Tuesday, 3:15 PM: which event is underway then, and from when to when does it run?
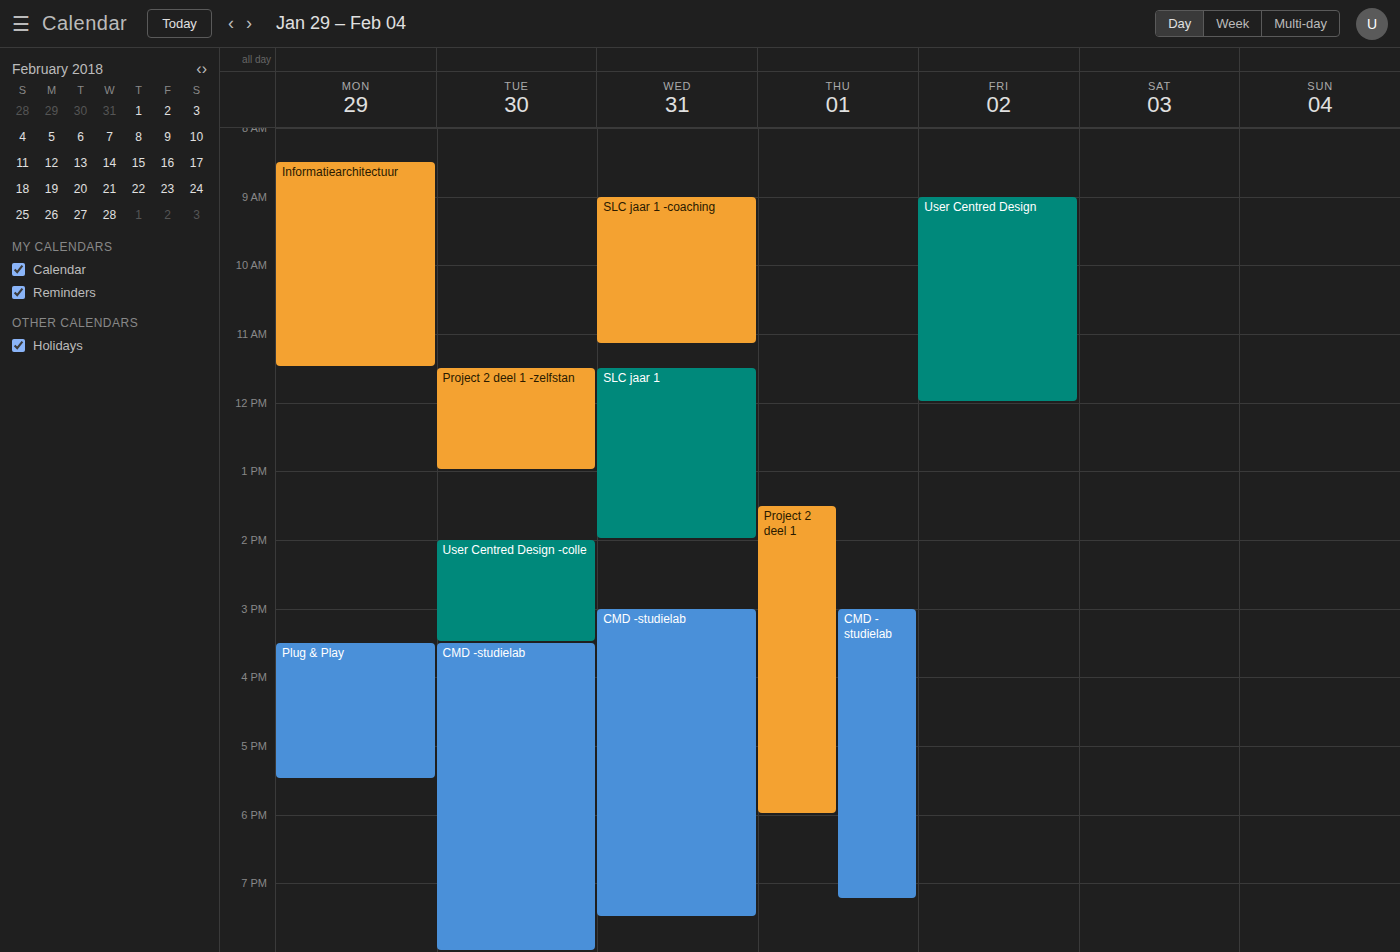
"User Centred Design -colle", 2:00 PM to 3:30 PM